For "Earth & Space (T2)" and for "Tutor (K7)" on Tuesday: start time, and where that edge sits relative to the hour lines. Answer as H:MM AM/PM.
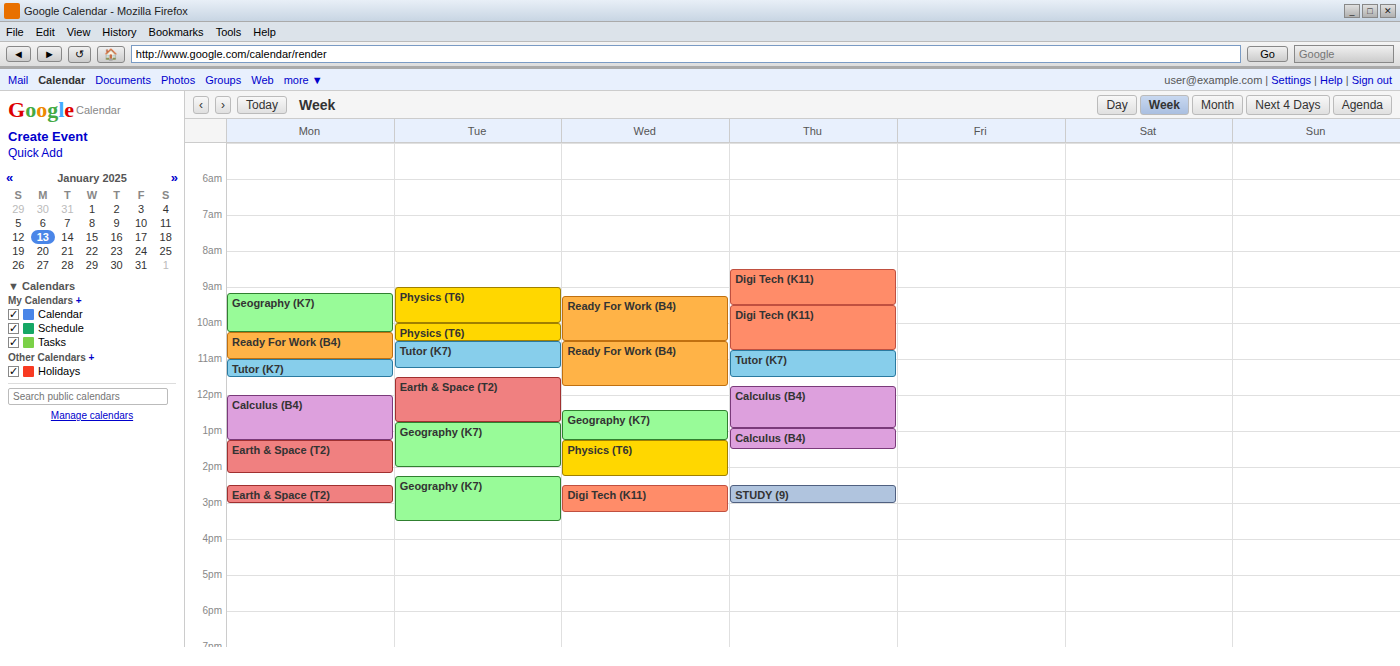
"Earth & Space (T2)": 11:30 AM, halfway between the 11 AM and 12 PM lines. "Tutor (K7)": 10:30 AM, halfway between the 10 AM and 11 AM lines.